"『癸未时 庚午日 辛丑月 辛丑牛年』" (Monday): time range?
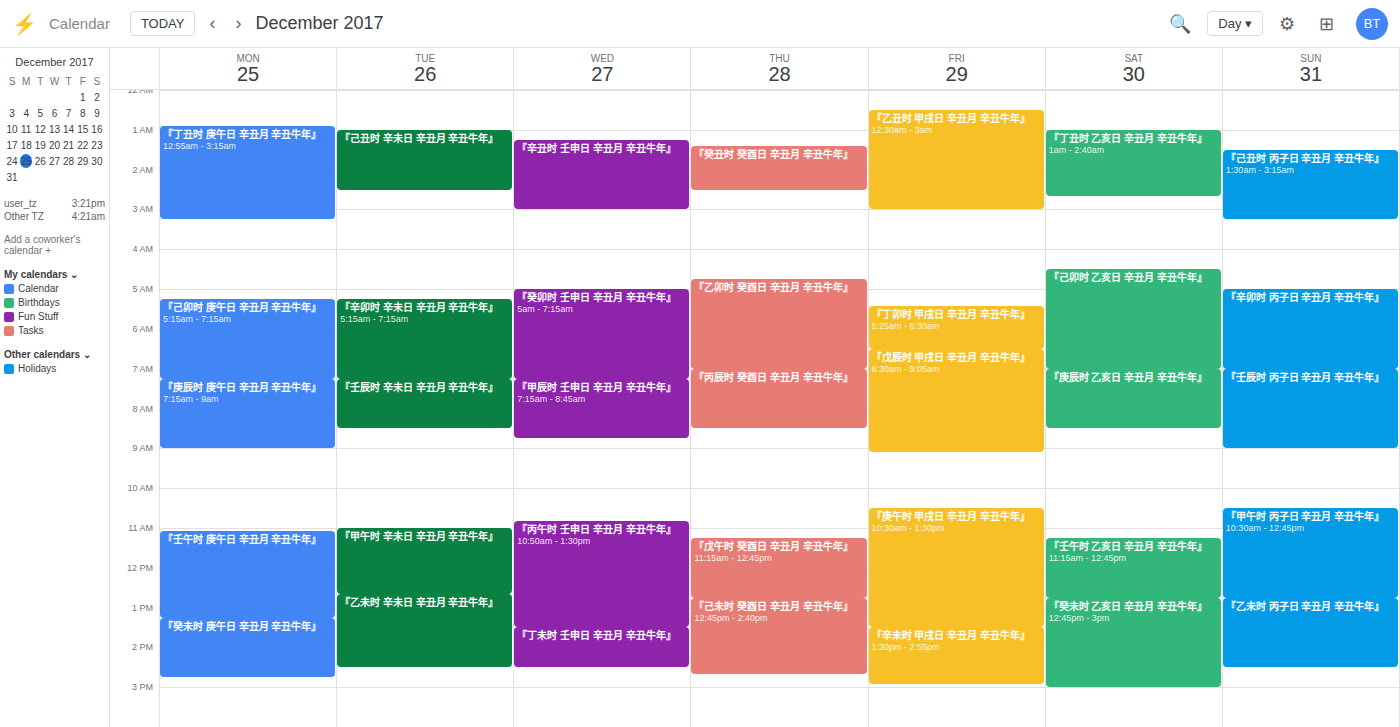
1:15 PM to 2:45 PM